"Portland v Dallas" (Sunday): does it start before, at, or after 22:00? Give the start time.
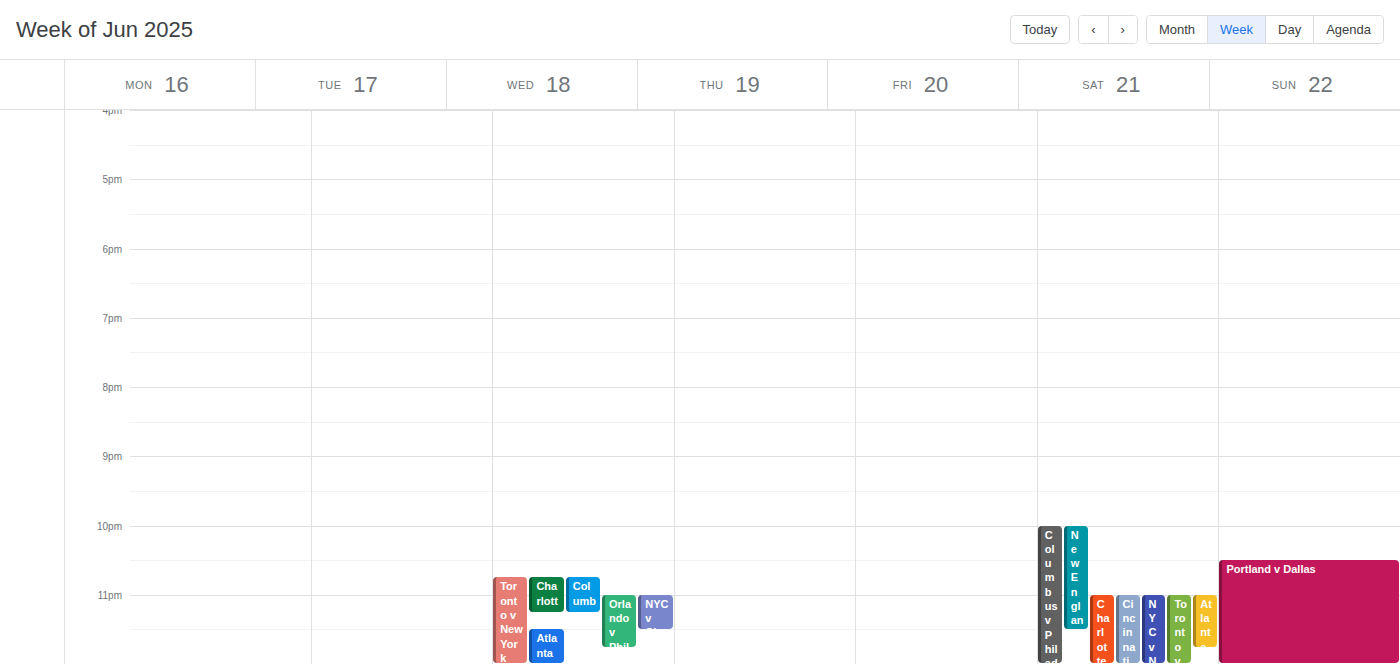
22:30 -- after 22:00, 30 minutes below the 22:00 line.